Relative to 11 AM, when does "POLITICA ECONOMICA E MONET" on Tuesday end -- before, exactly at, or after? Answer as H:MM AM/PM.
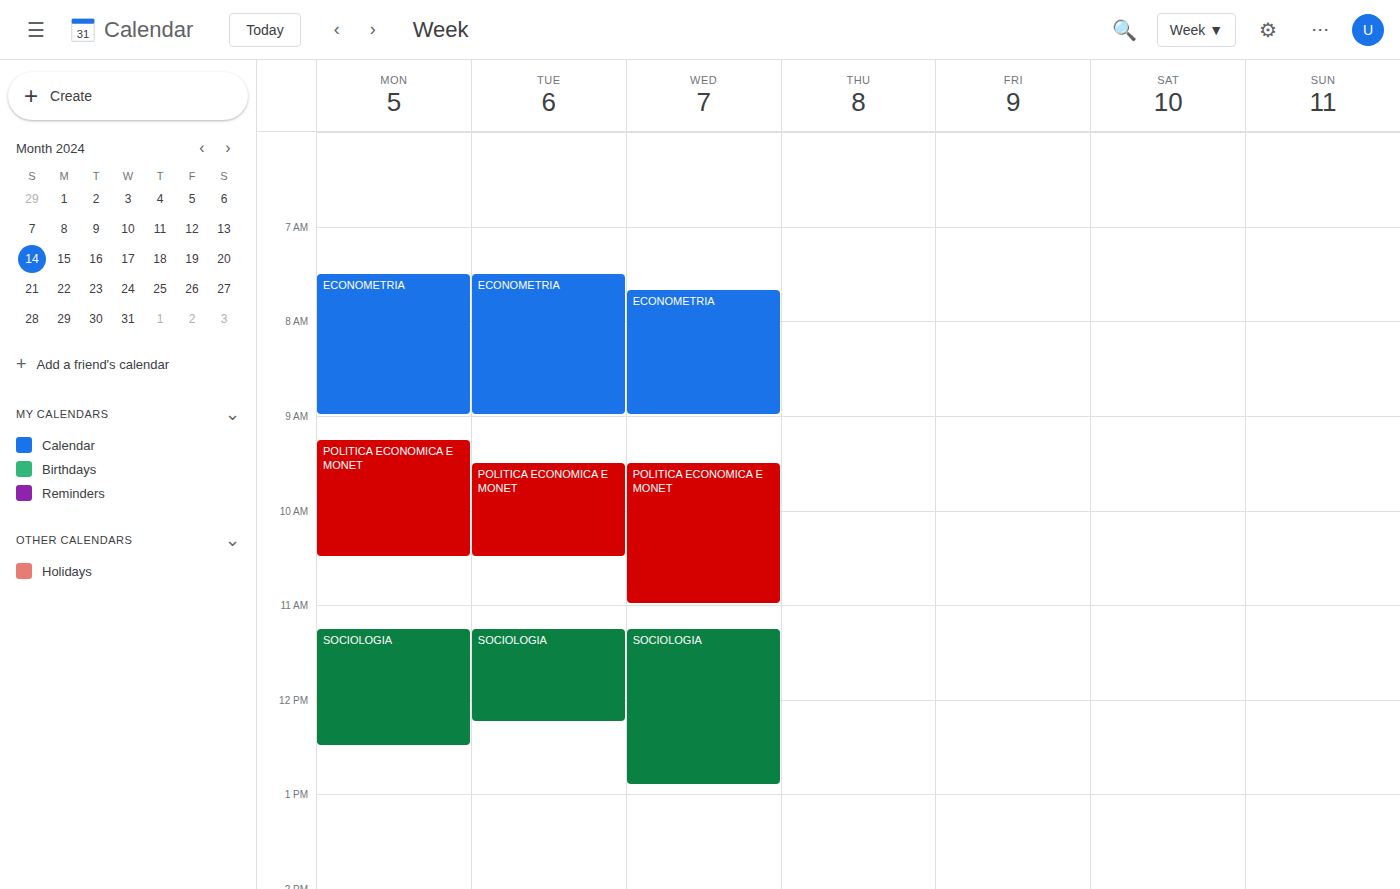
10:30 AM -- before 11 AM, 30 minutes above the 11 AM line.